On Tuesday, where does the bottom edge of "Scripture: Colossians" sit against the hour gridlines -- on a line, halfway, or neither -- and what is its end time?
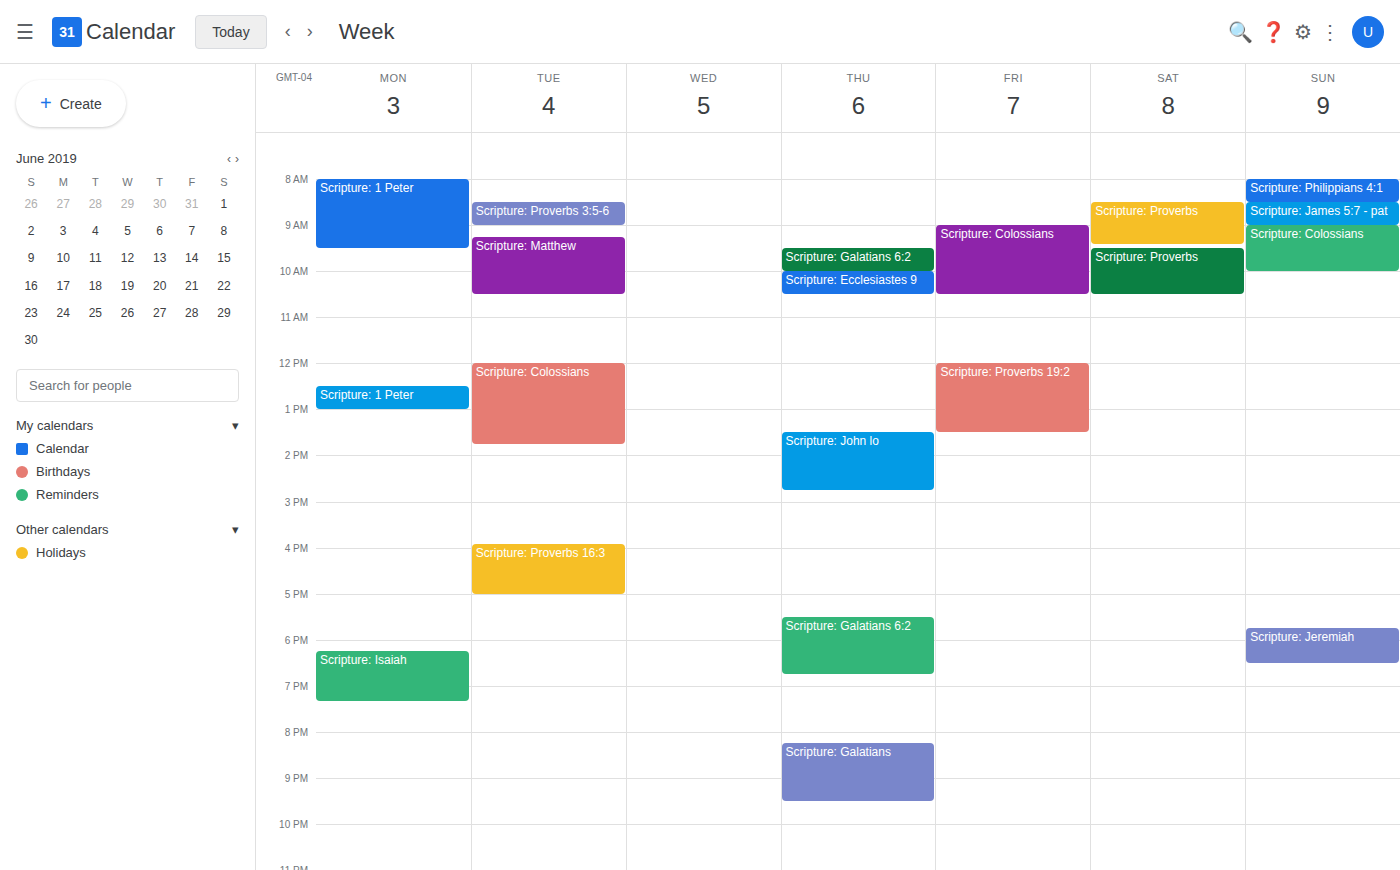
1:45 PM -- neither: three quarters of the way from the 1 PM line to the 2 PM line.